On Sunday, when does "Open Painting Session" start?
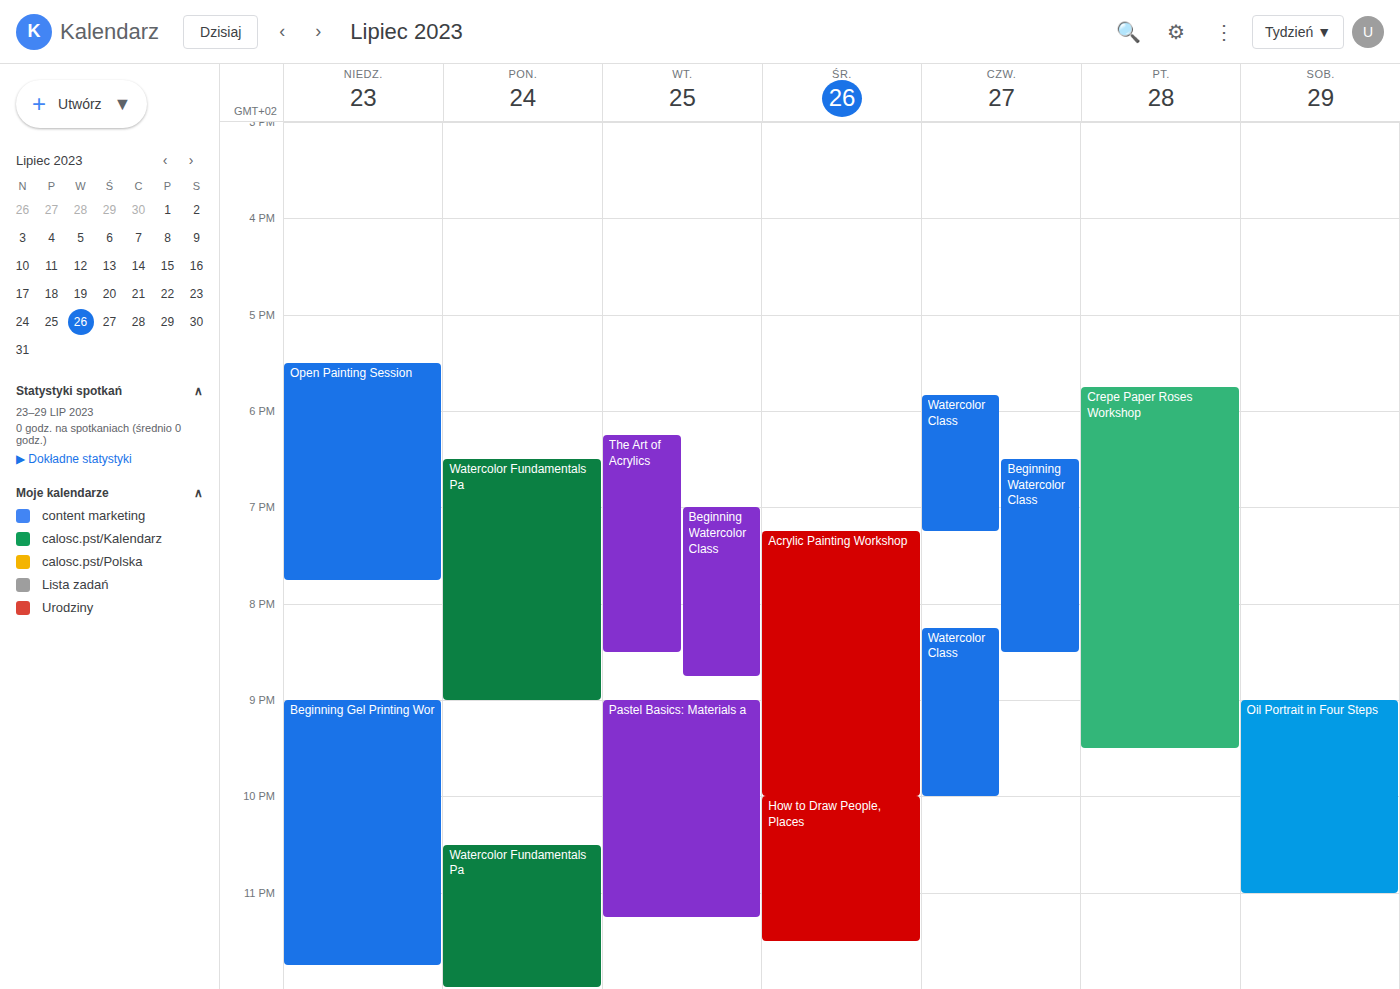
5:30 PM